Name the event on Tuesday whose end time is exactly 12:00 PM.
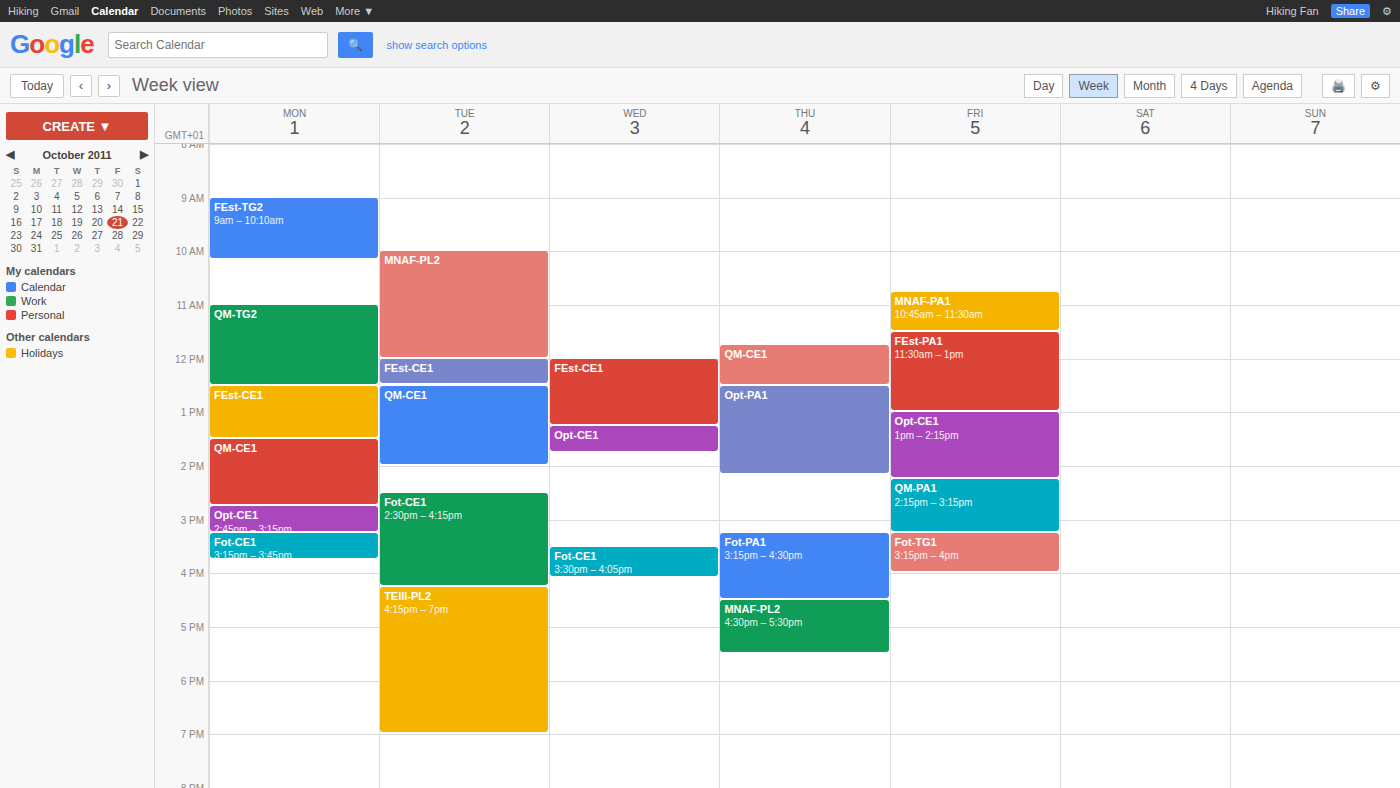
"MNAF-PL2"